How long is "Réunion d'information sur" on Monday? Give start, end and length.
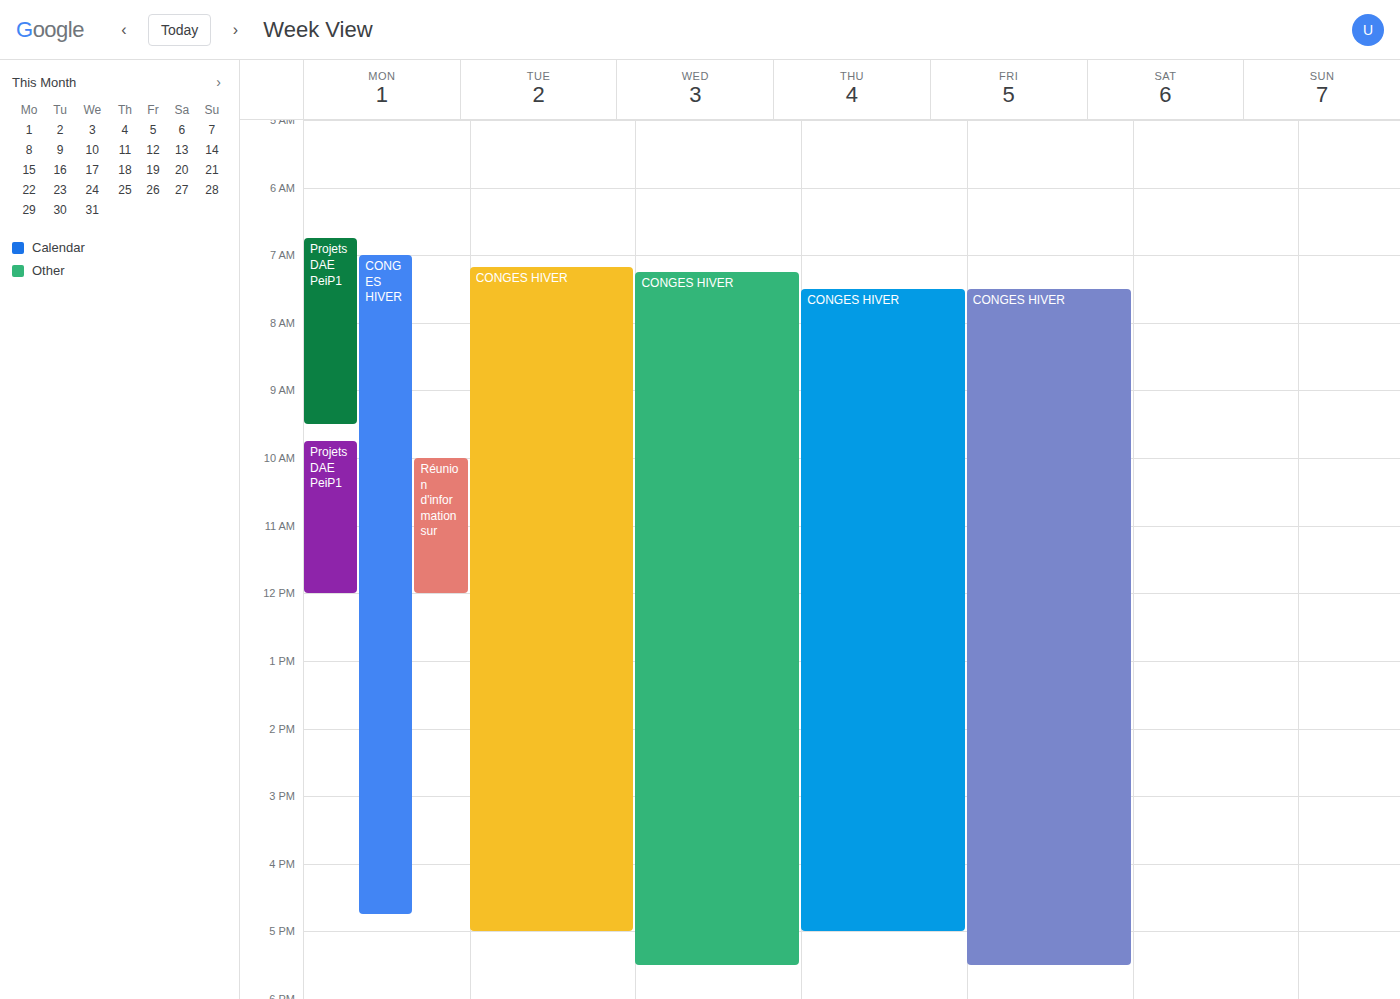
10:00 AM to 12:00 PM, 2 hours